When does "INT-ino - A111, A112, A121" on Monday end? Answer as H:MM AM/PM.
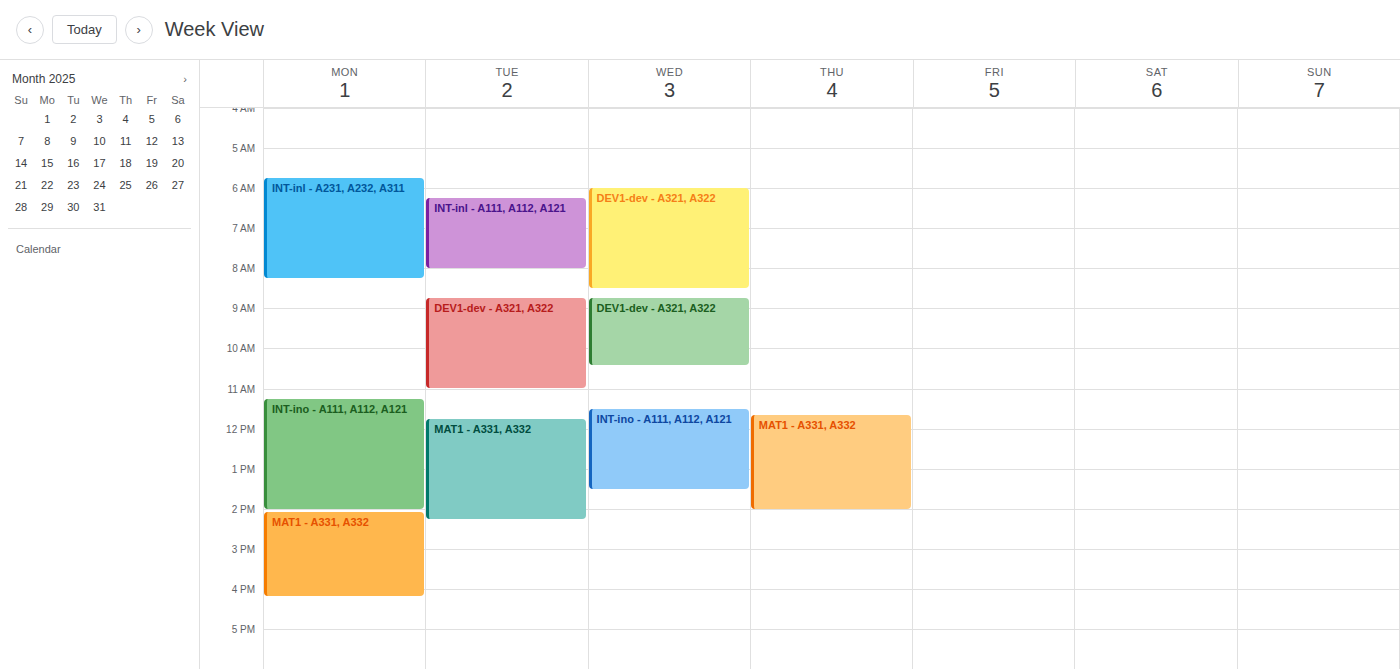
2:00 PM